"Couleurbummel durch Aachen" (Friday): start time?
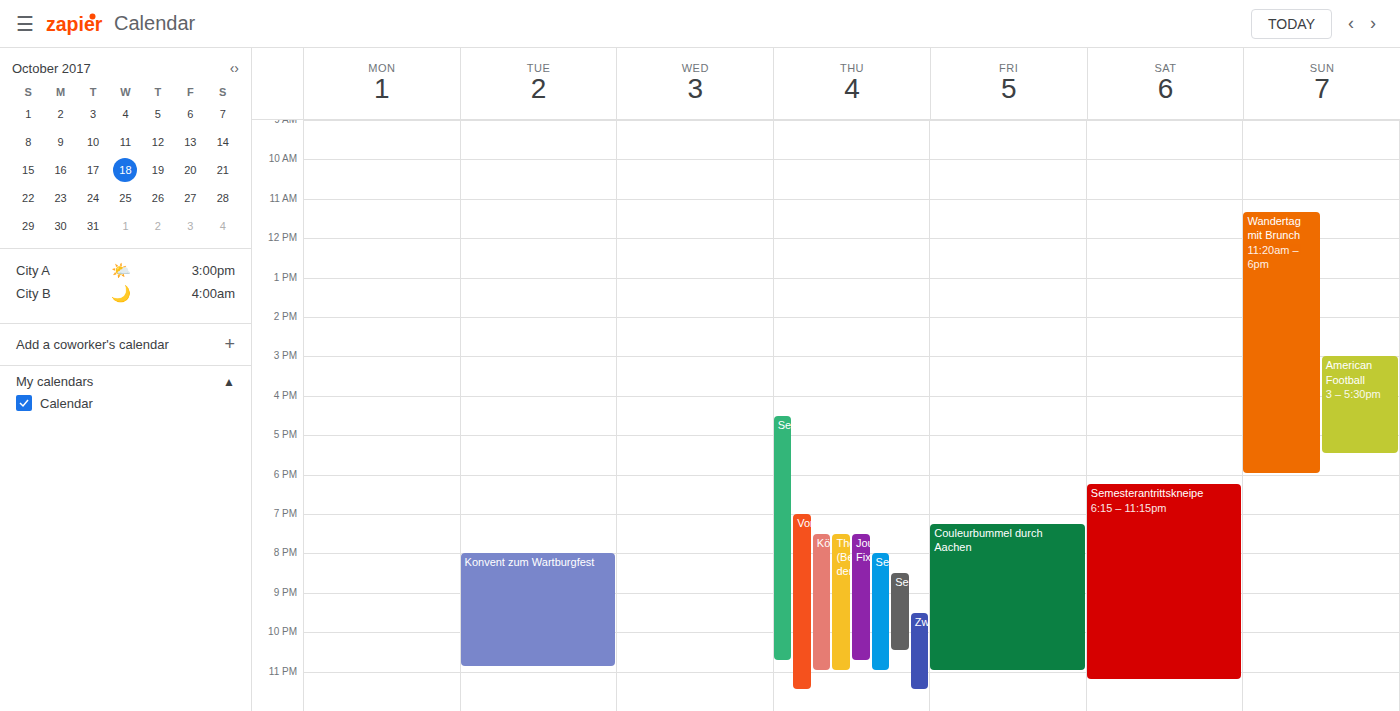
7:15 PM